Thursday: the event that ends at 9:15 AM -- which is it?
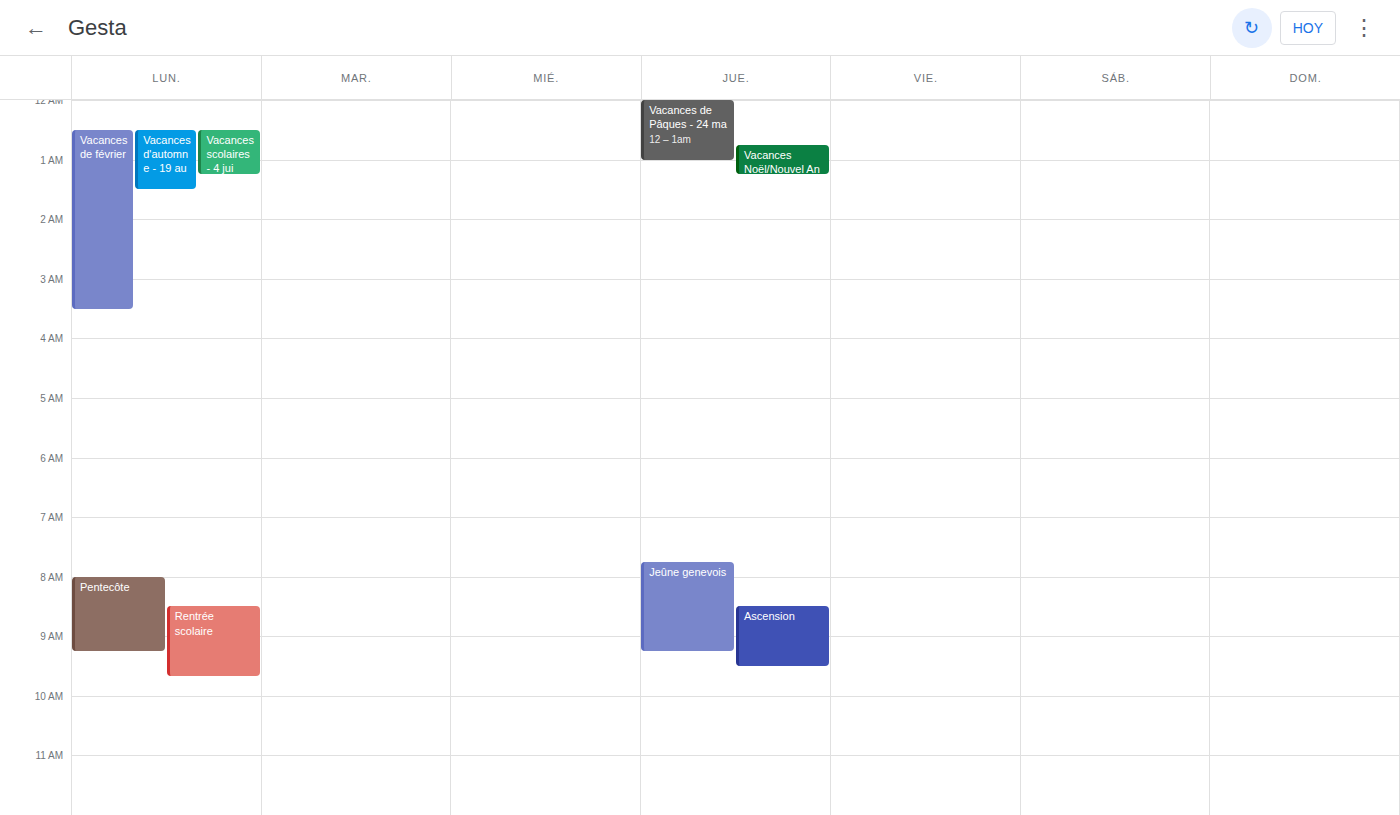
"Jeûne genevois"